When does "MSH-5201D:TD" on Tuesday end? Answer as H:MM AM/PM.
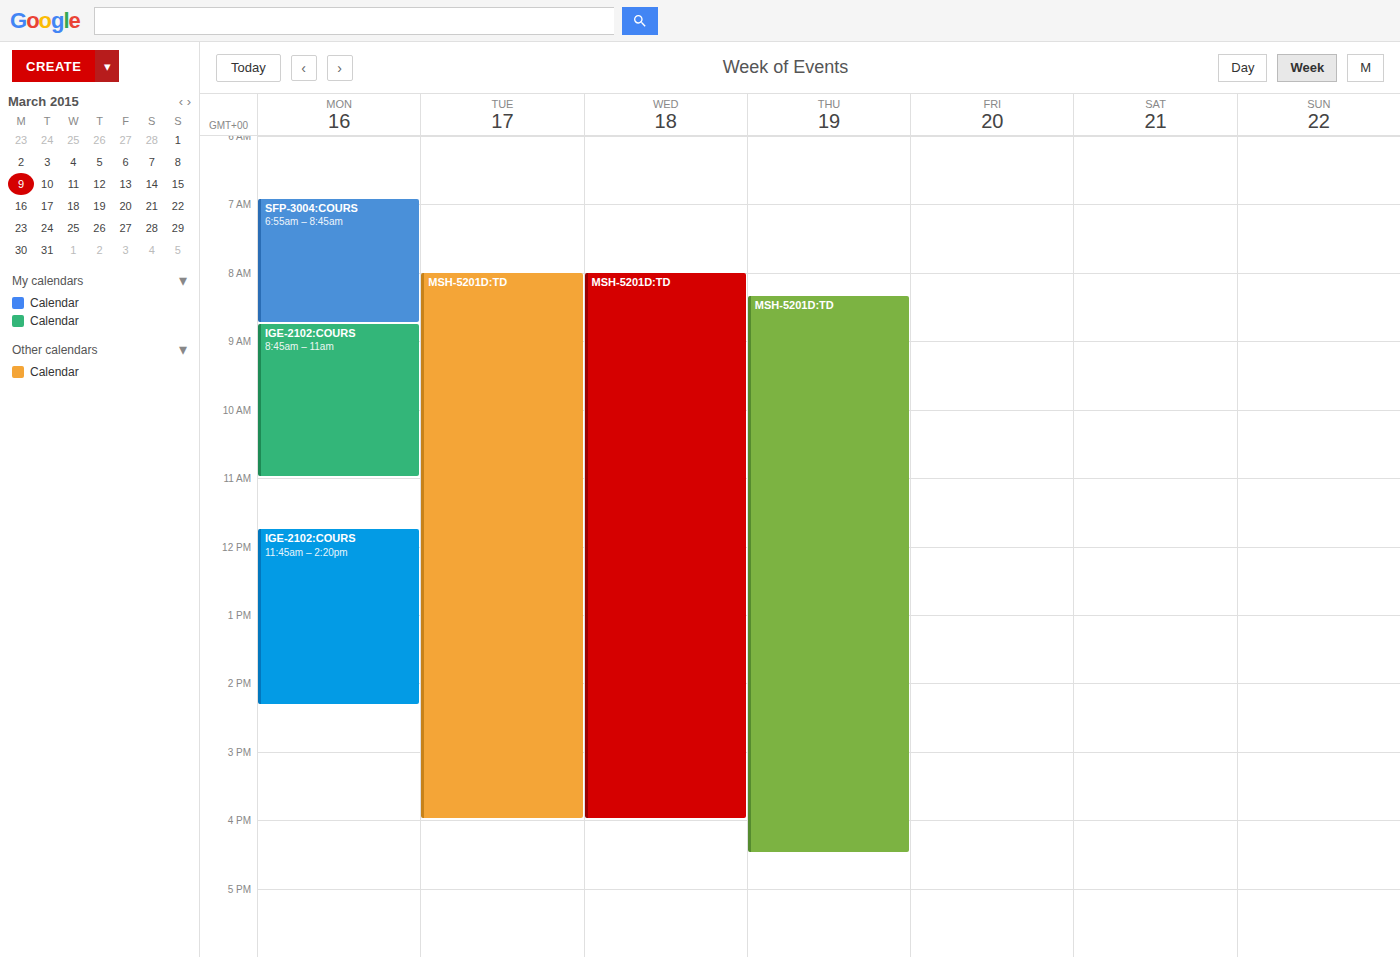
4:00 PM